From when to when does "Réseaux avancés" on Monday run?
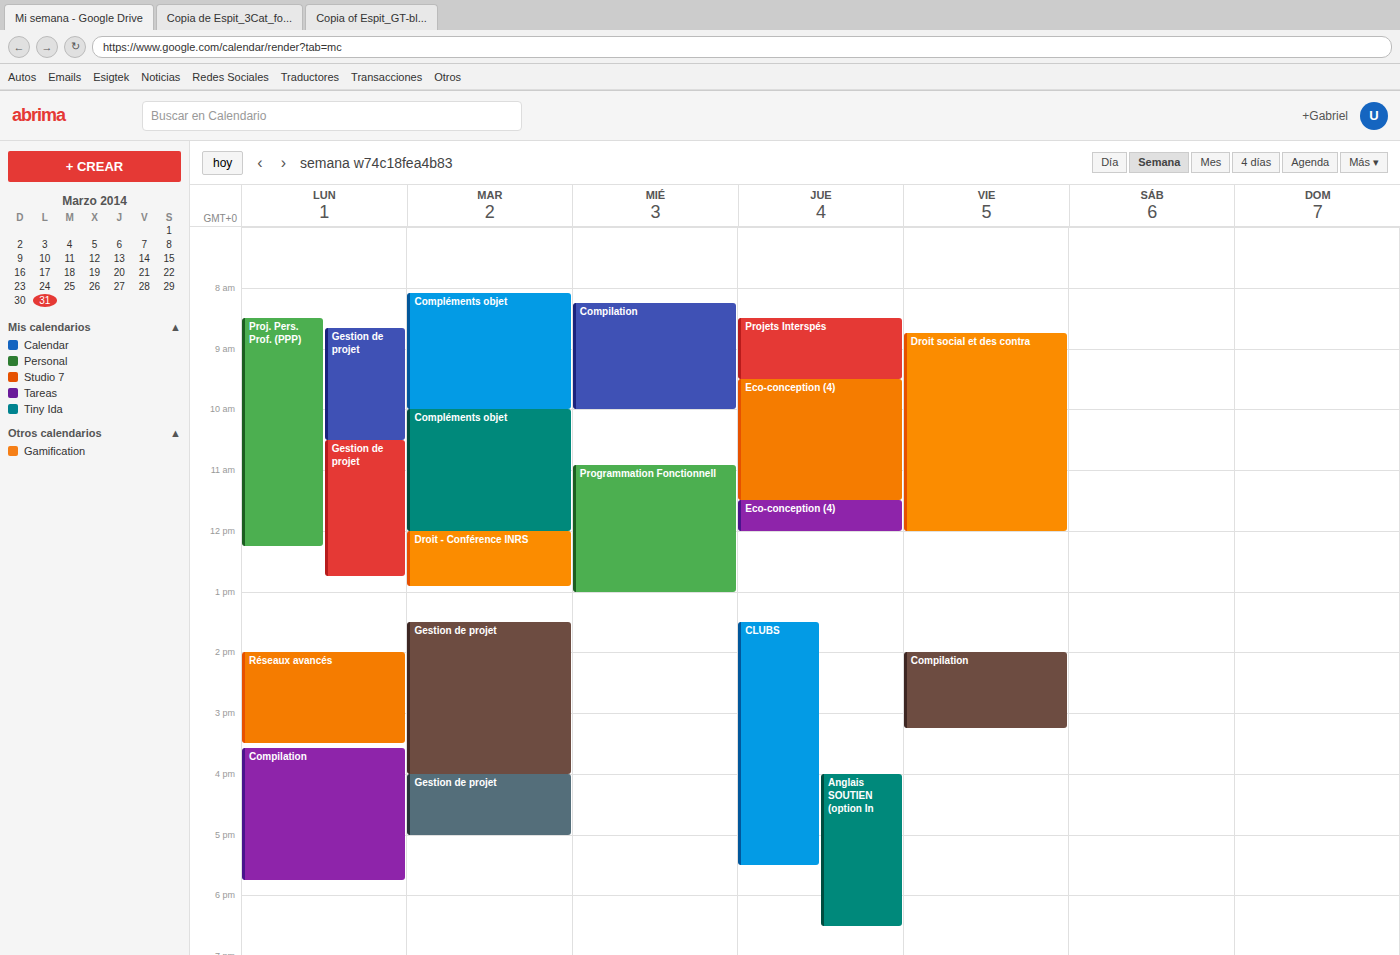
2:00 PM to 3:30 PM